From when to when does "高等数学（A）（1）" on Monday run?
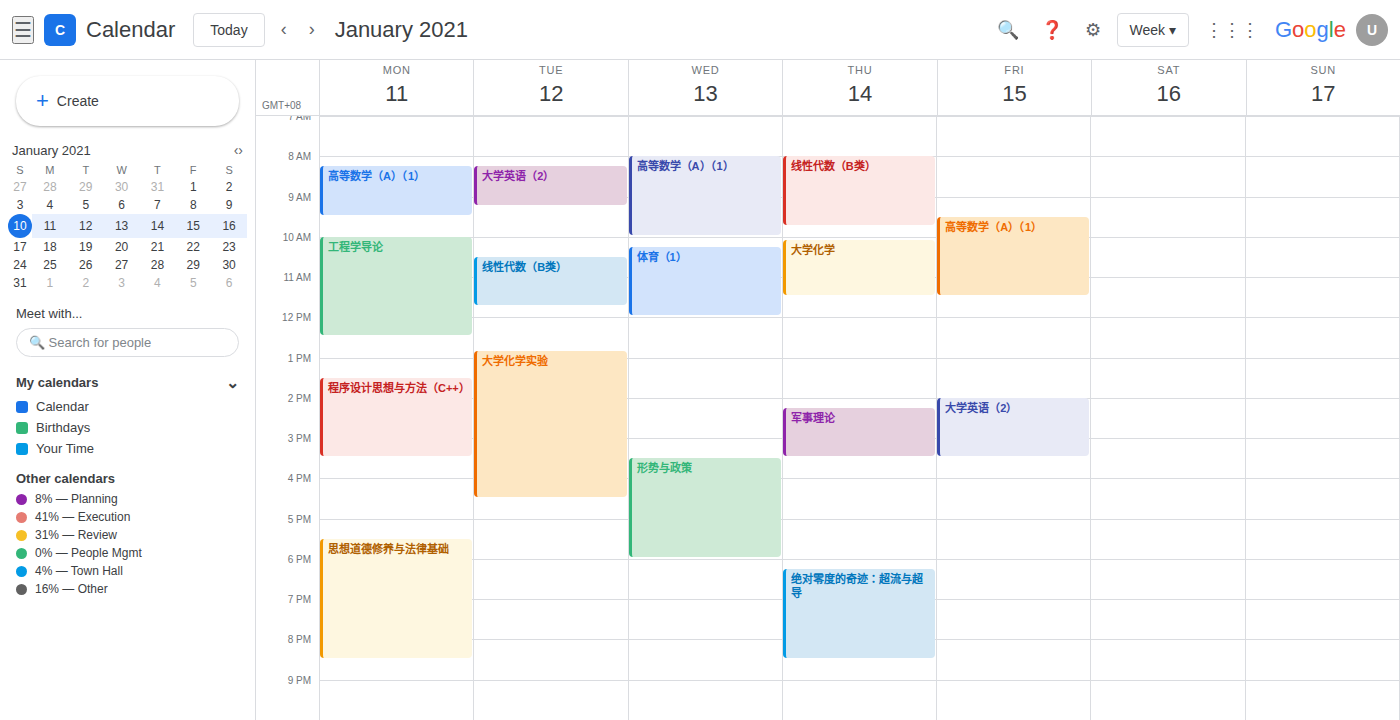
8:15 AM to 9:30 AM